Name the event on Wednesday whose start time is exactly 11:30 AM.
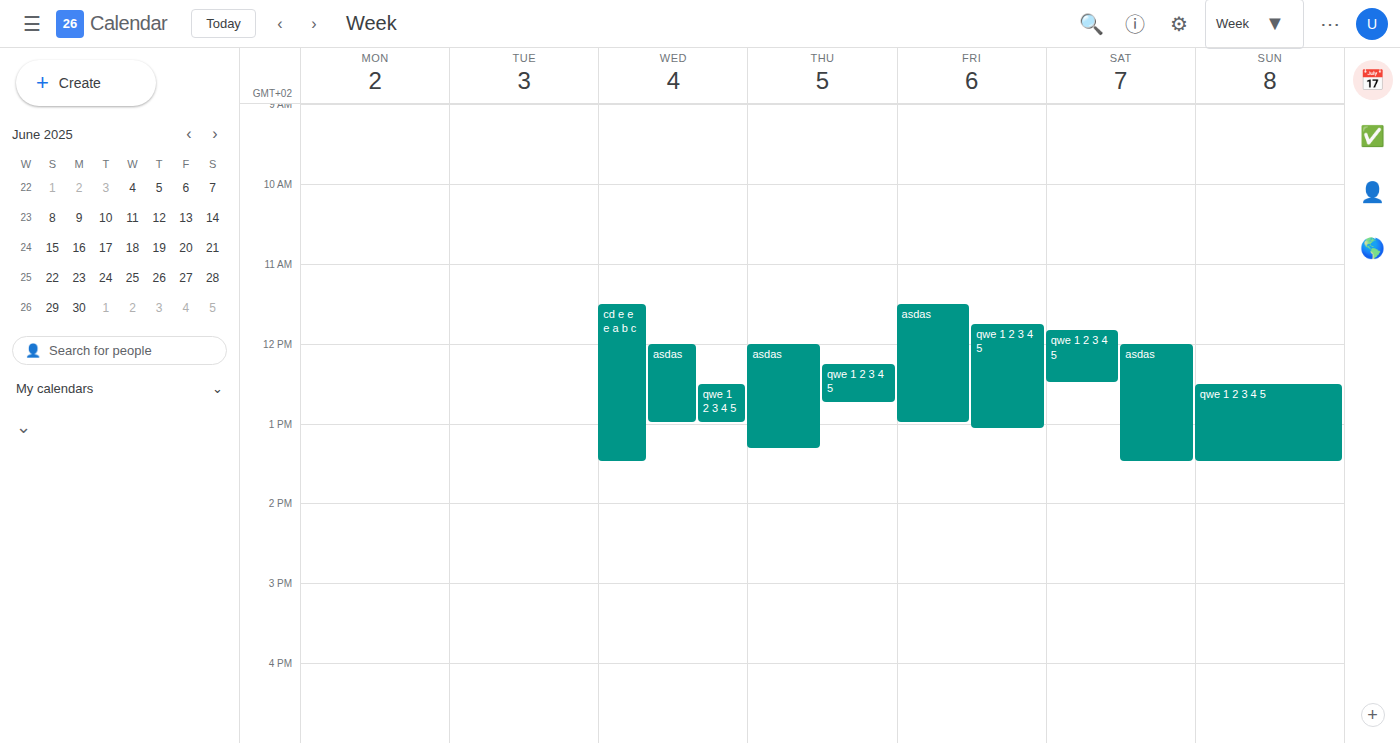
"cd e e e a b c"